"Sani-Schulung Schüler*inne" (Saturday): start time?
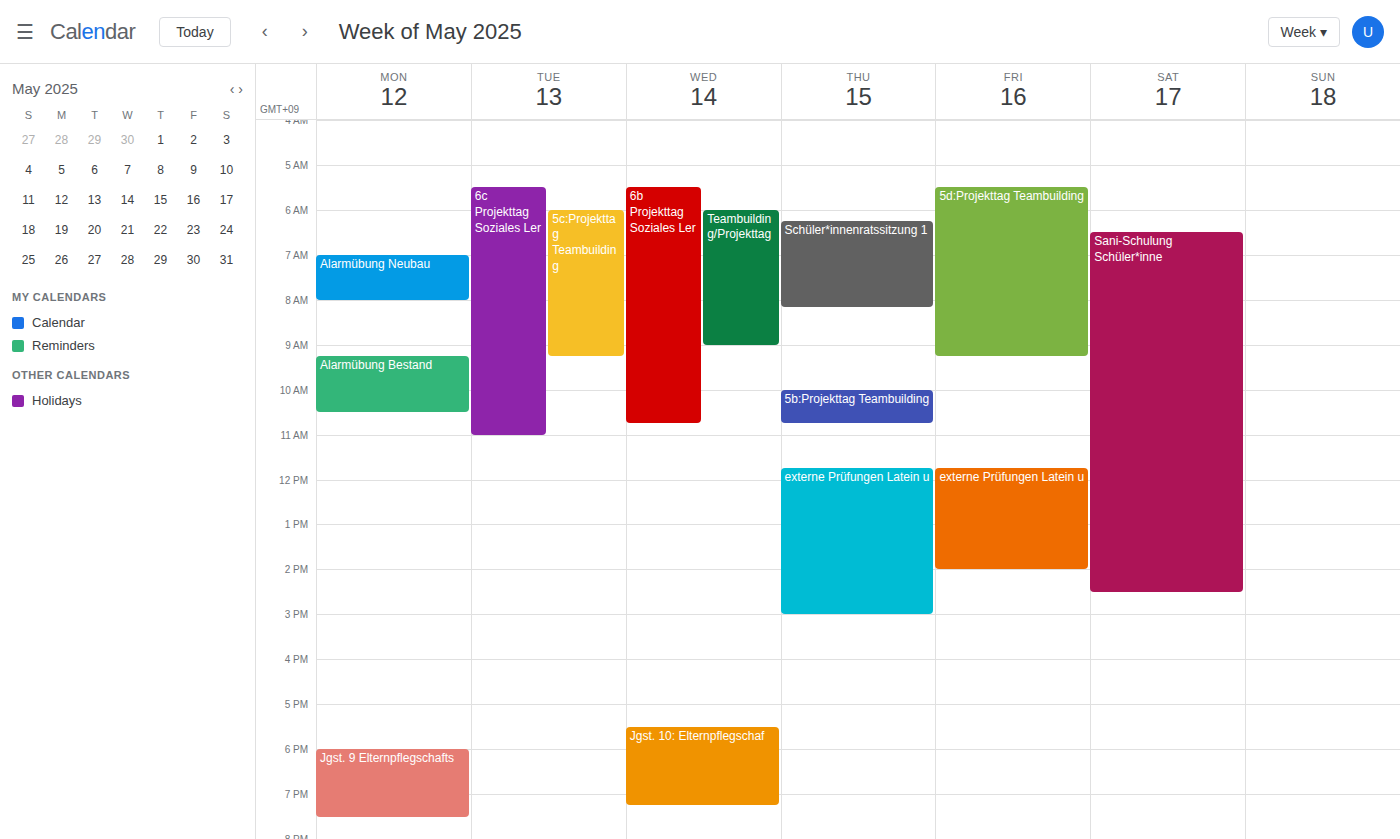
6:30 AM